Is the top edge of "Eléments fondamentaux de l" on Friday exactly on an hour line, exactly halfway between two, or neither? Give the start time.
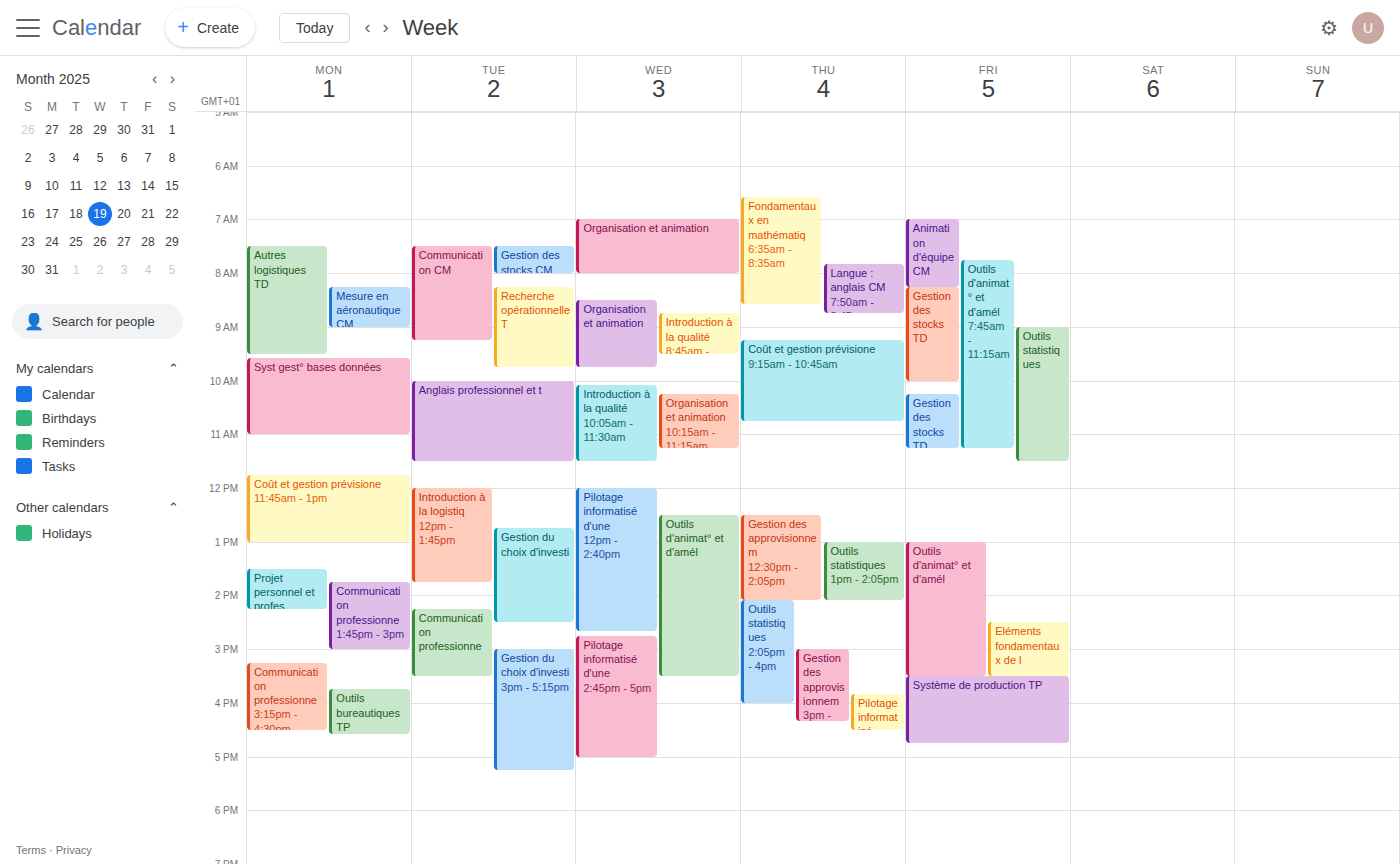
2:30 PM -- halfway between the 2 PM and 3 PM lines.